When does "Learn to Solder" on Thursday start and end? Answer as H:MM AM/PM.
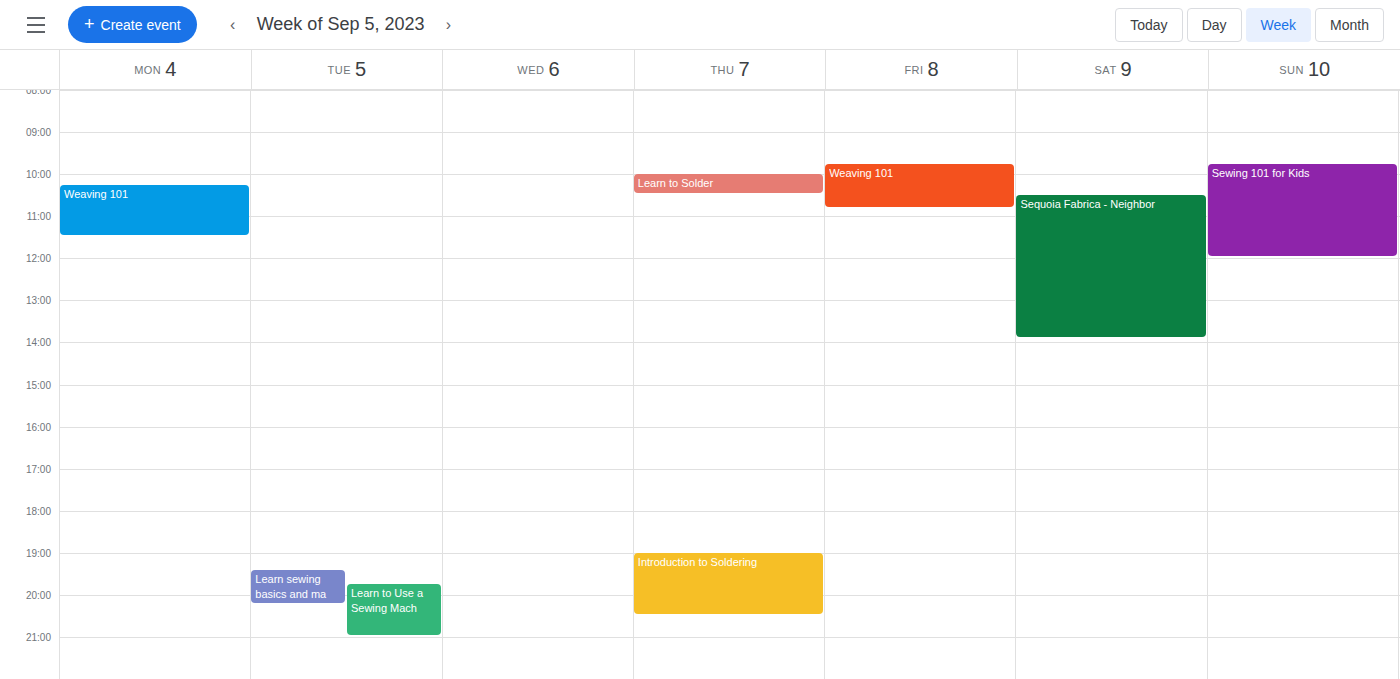
10:00 AM to 10:30 AM